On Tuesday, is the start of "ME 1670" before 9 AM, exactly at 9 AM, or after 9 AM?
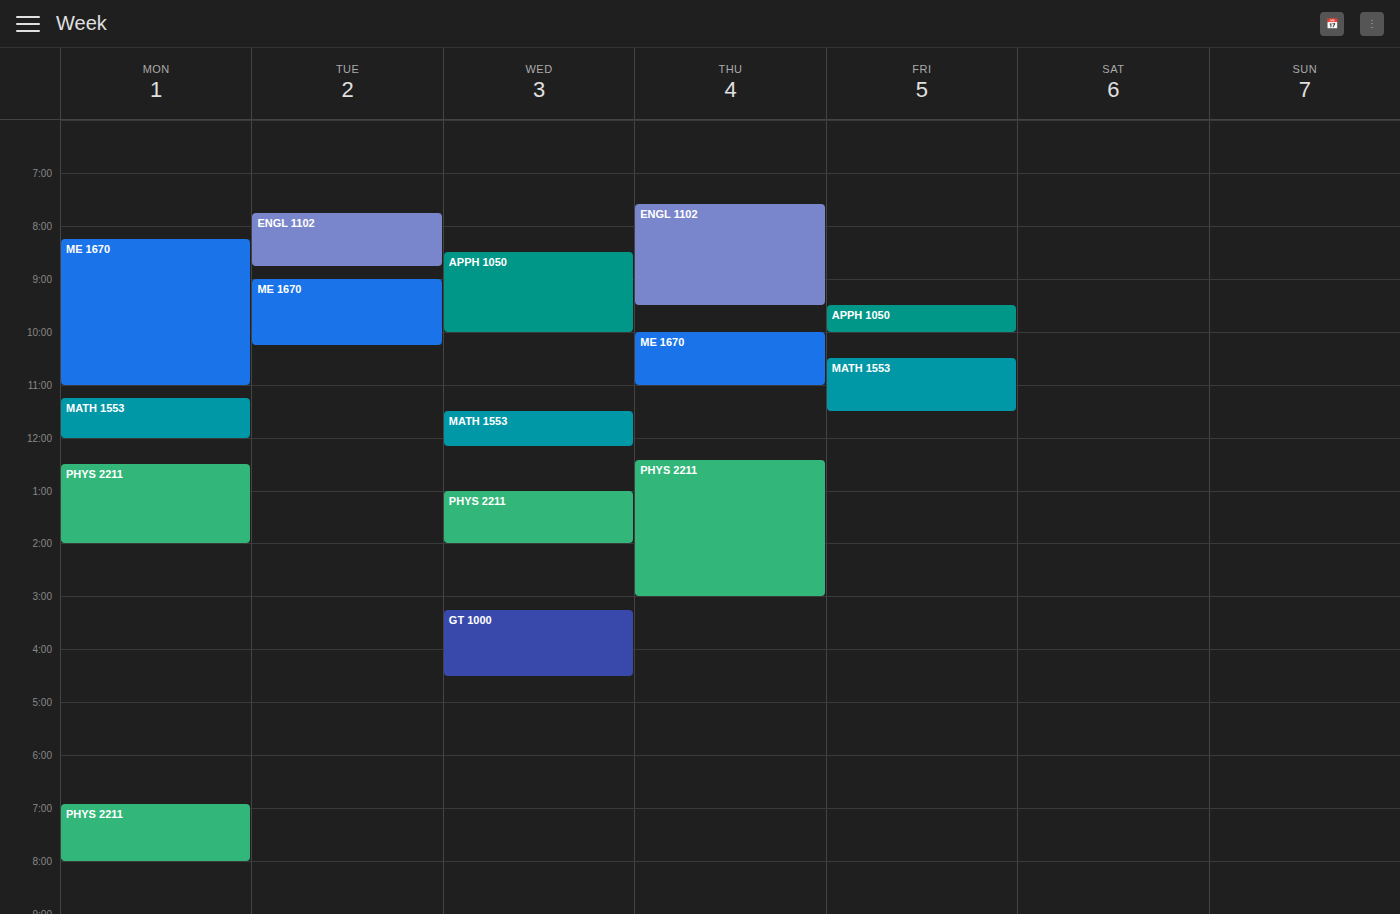
9:00 AM -- exactly at 9 AM, on the 9 AM line.